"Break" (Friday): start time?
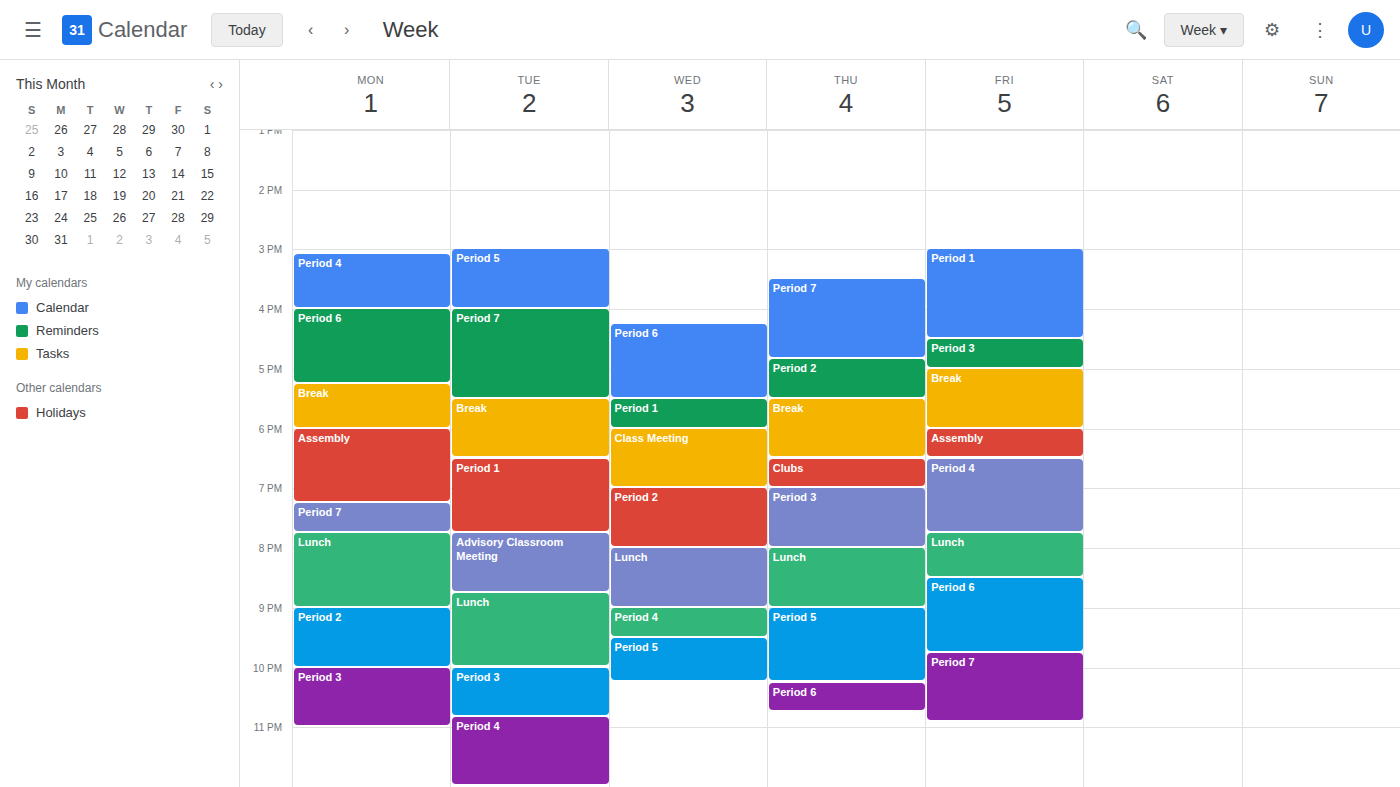
5:00 PM